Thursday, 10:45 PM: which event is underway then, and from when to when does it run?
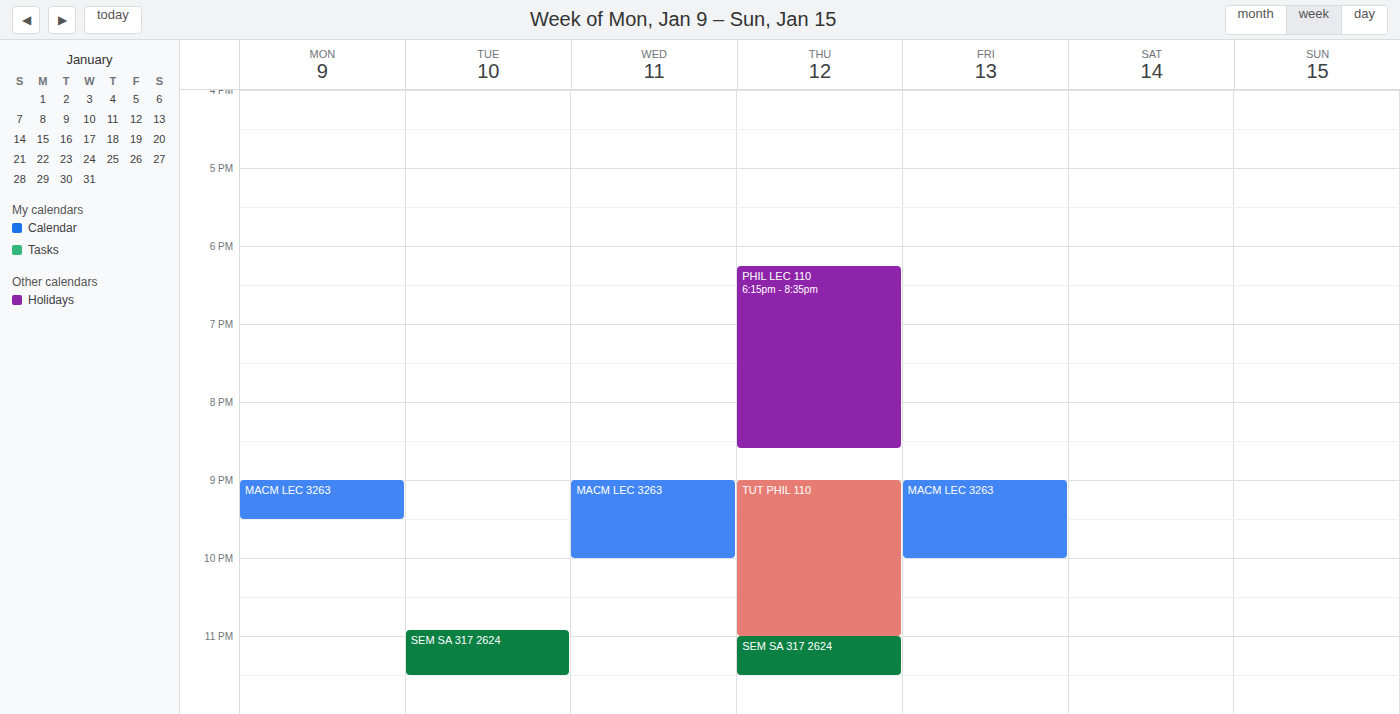
"TUT PHIL 110", 9:00 PM to 11:00 PM